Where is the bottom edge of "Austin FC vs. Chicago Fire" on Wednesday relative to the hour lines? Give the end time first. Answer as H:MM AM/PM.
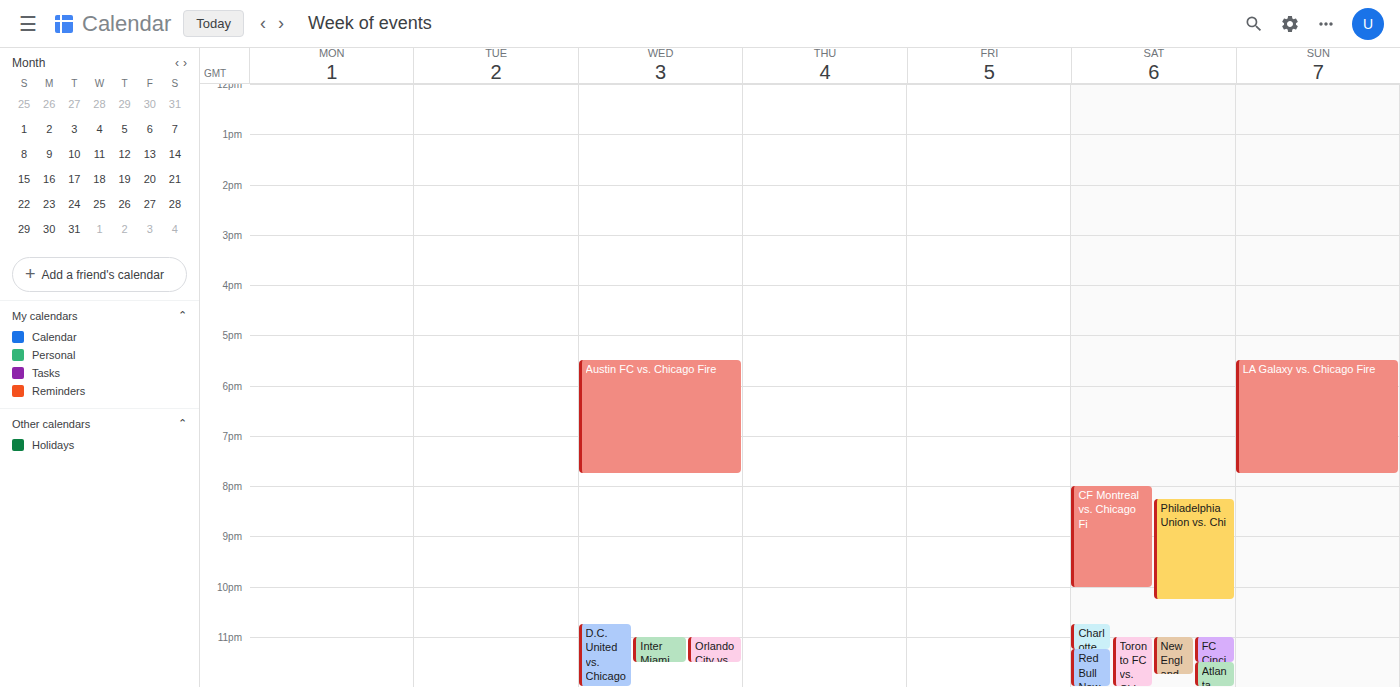
7:45 PM -- neither: three quarters of the way from the 7 PM line to the 8 PM line.